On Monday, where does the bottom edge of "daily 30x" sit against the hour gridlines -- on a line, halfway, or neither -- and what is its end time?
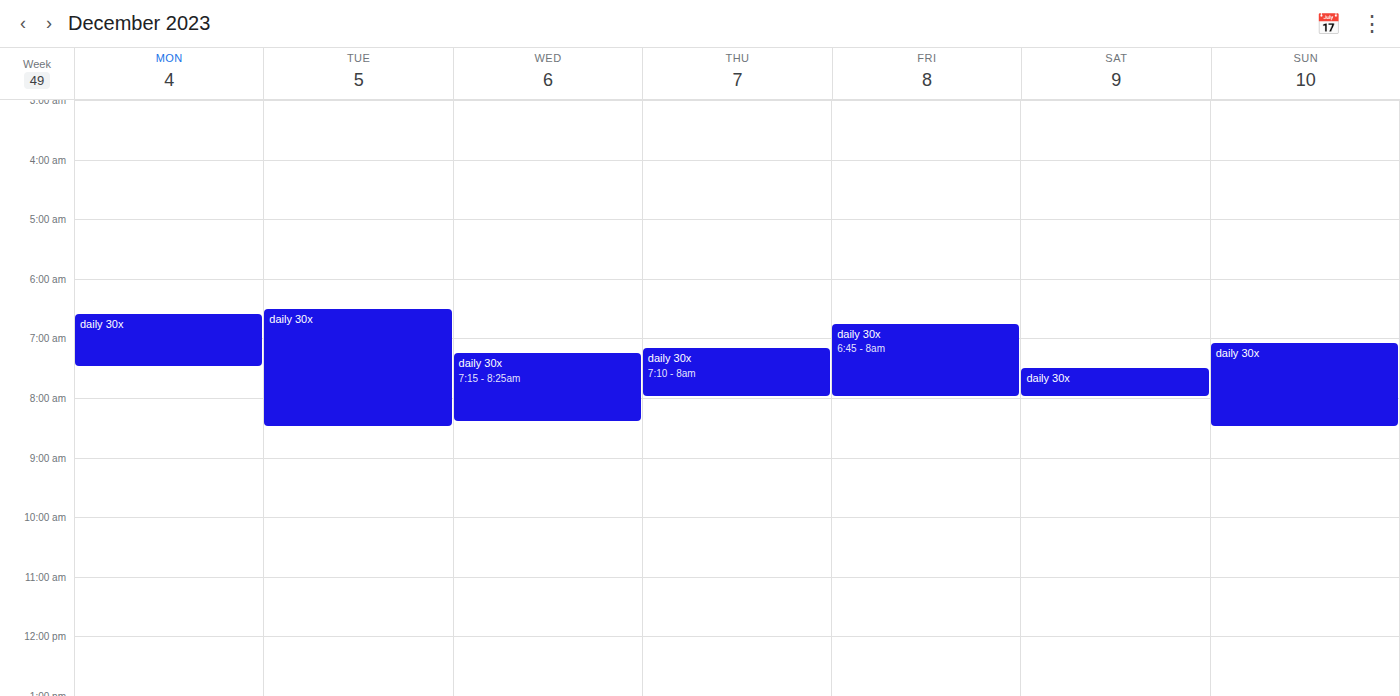
7:30 AM -- halfway between the 7 AM and 8 AM lines.